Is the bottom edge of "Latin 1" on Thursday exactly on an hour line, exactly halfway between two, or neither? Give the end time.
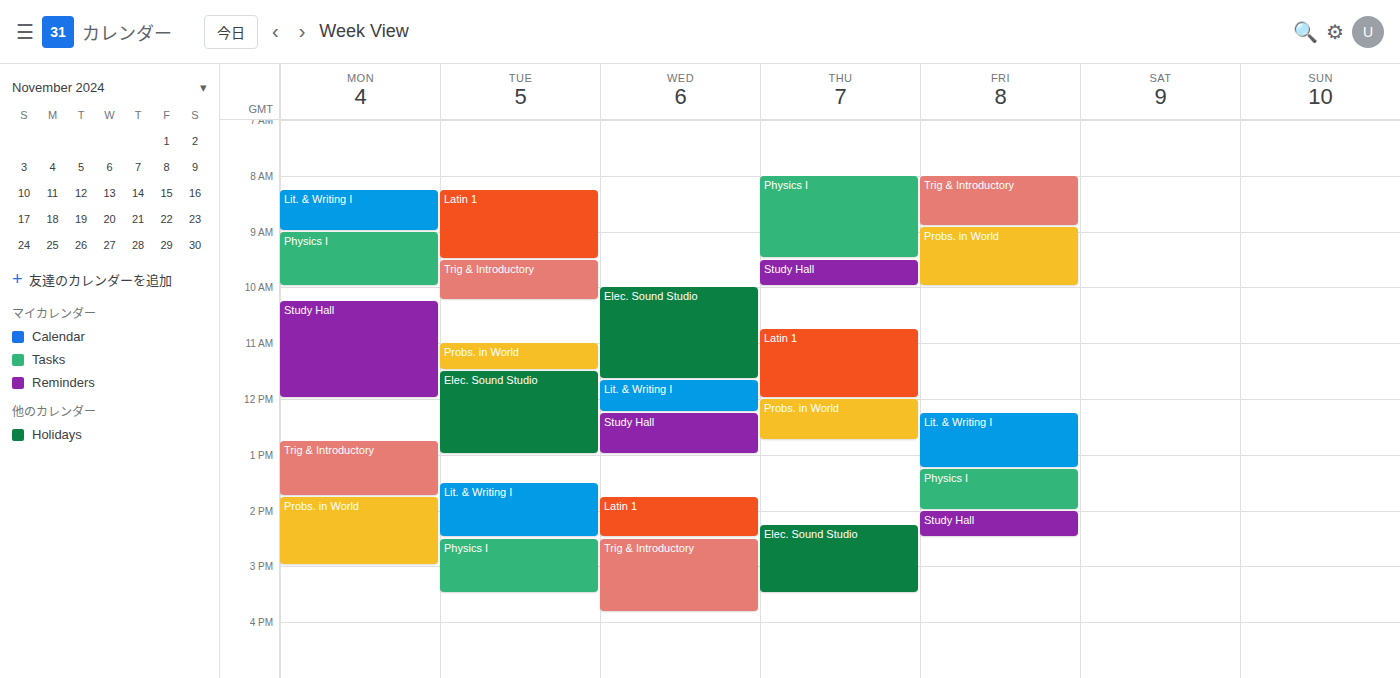
12:00 -- exactly on the 12:00 line.